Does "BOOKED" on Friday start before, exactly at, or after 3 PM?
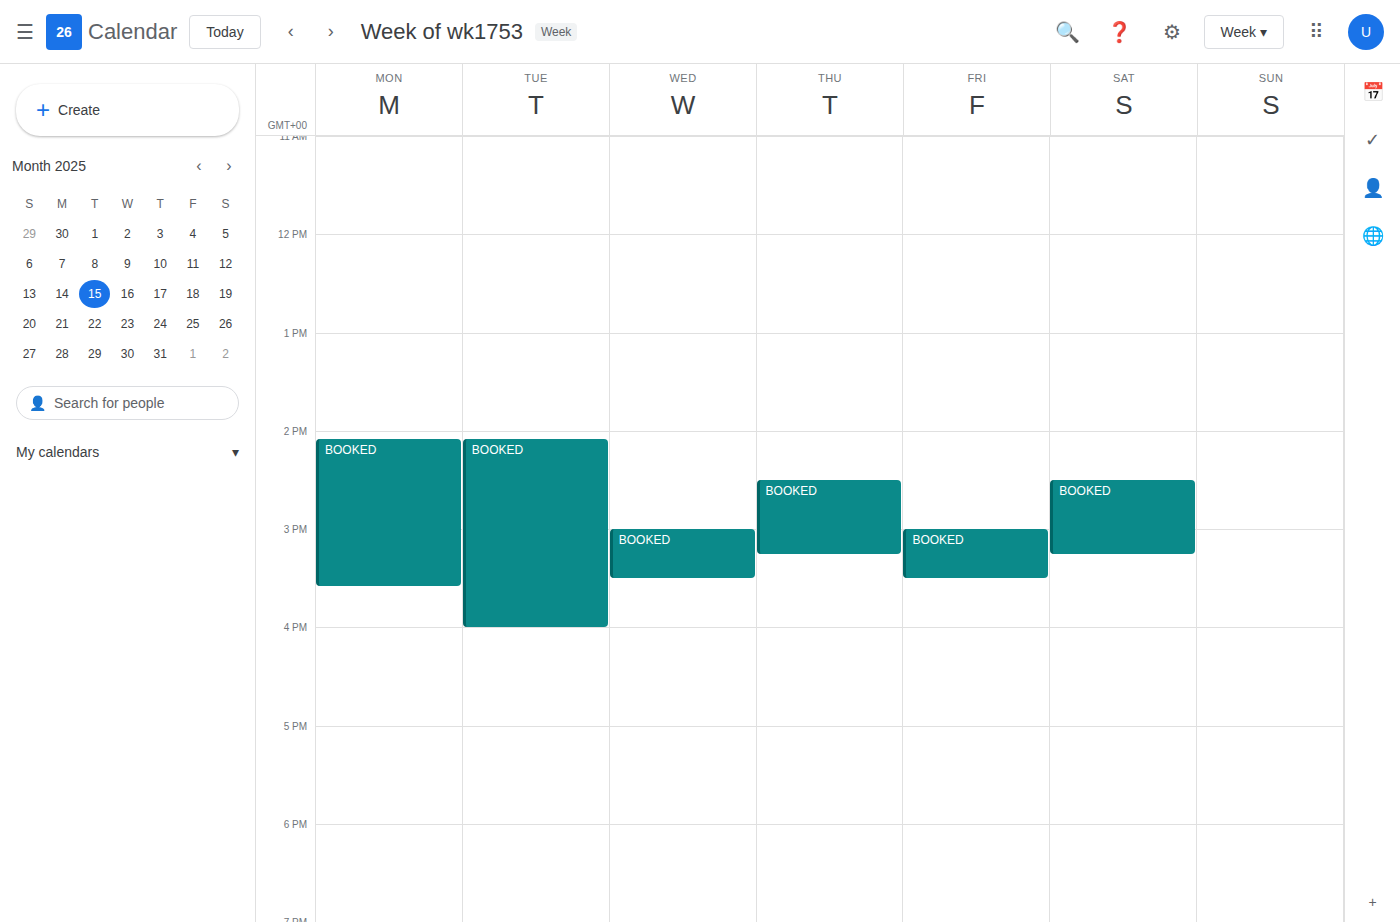
3:00 PM -- exactly at 3 PM, on the 3 PM line.